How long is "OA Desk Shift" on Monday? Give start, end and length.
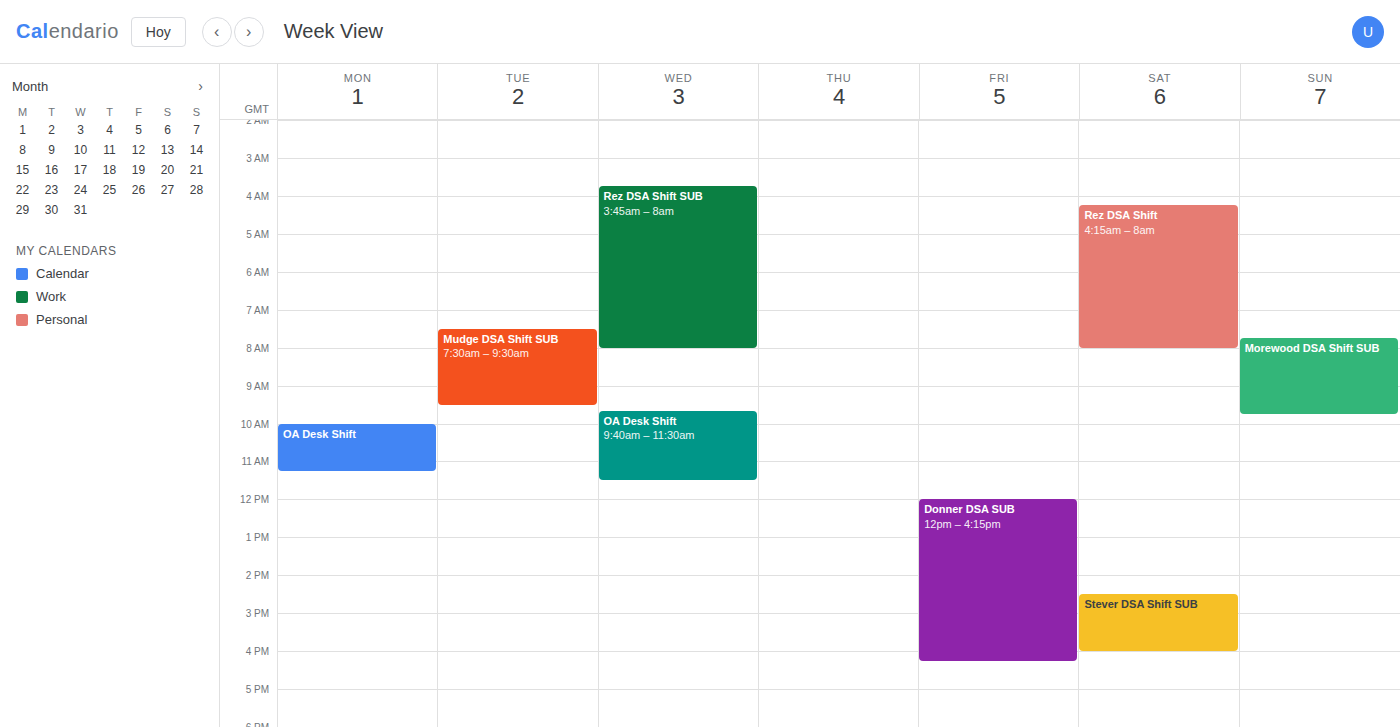
10:00 AM to 11:15 AM, 1 hour 15 minutes